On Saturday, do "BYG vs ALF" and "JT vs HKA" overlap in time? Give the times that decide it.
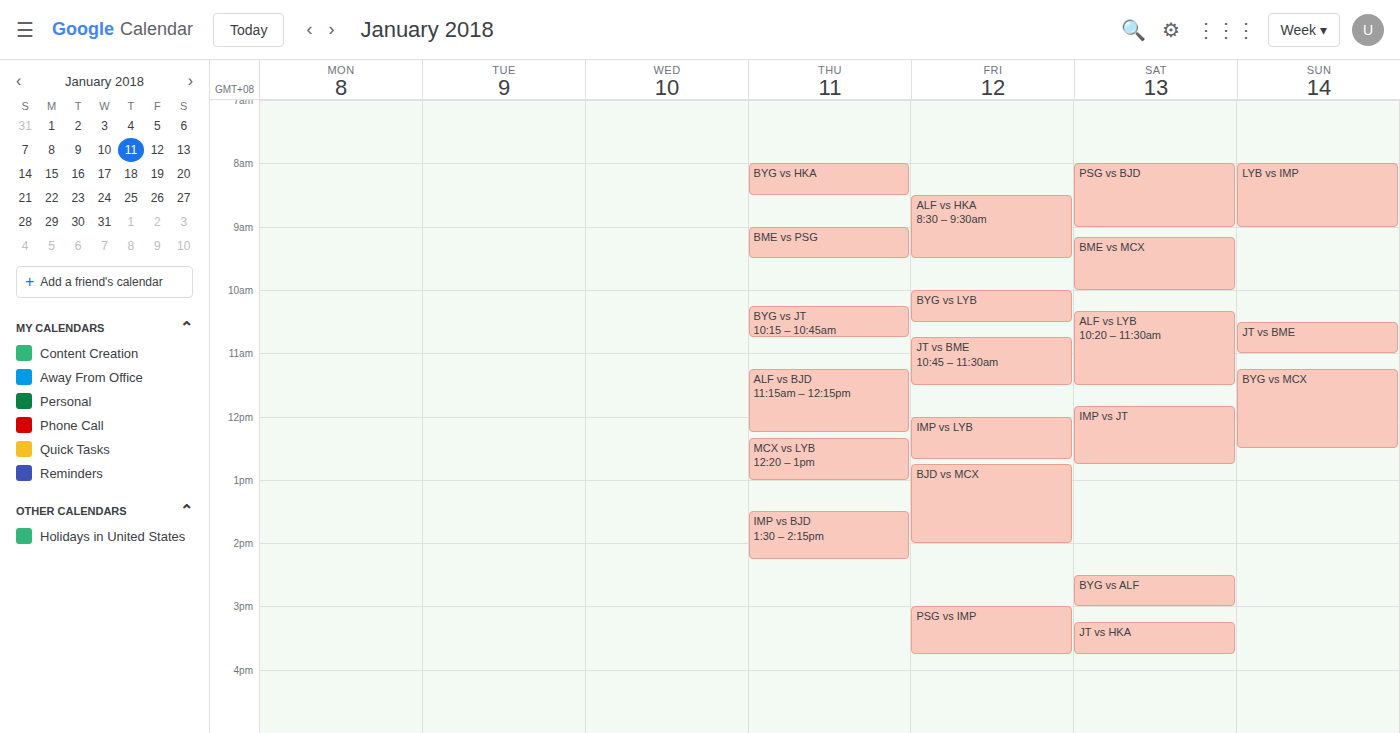
"BYG vs ALF" ends at 3:00 PM and "JT vs HKA" starts at 3:15 PM -- no overlap.